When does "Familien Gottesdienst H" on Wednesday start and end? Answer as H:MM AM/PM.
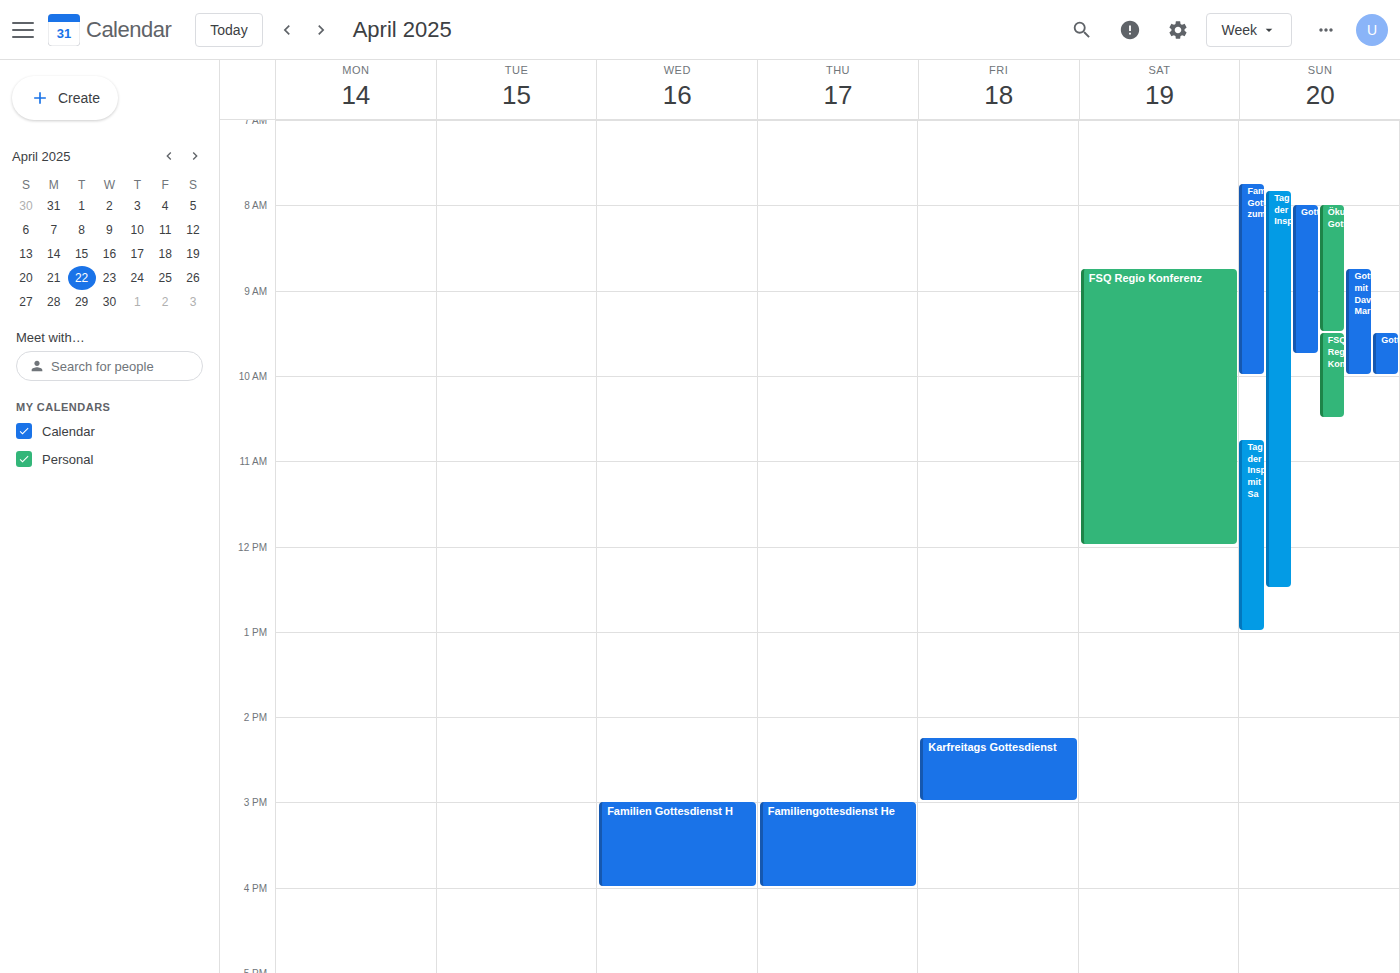
3:00 PM to 4:00 PM